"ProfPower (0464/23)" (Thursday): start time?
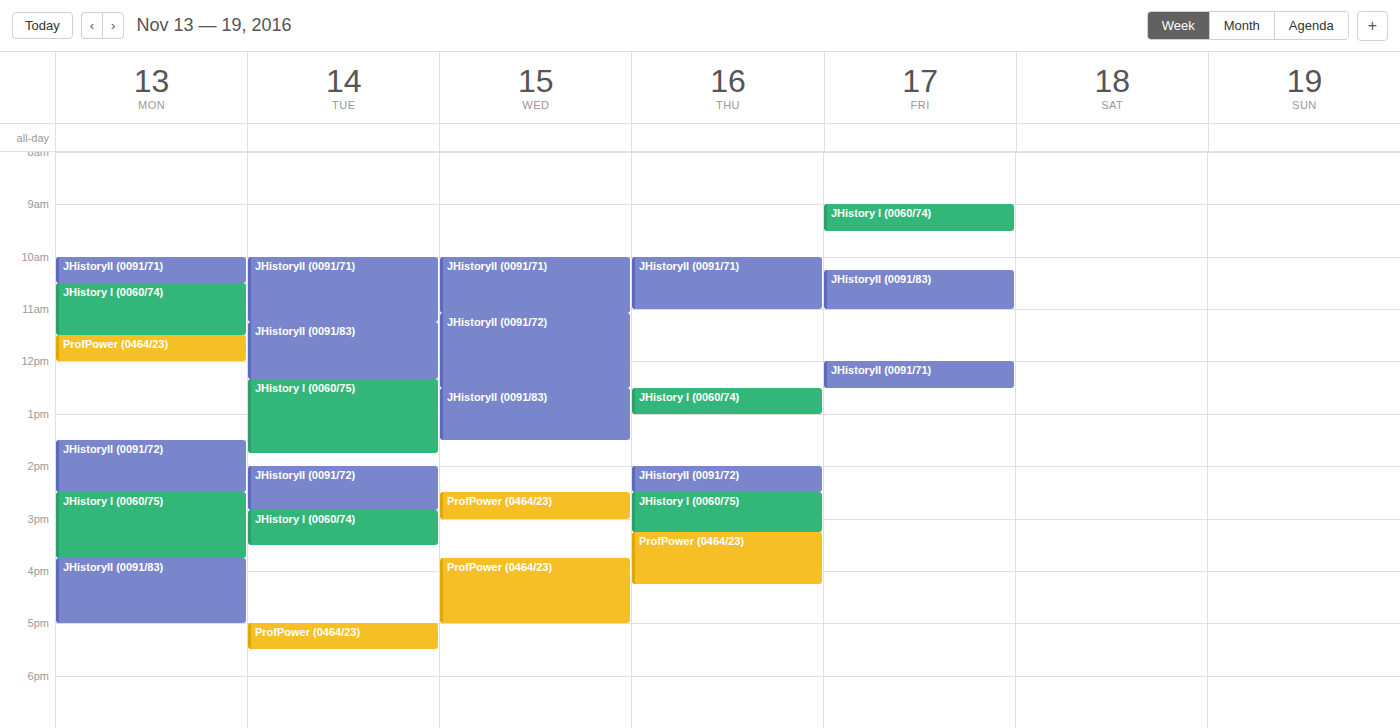
15:15